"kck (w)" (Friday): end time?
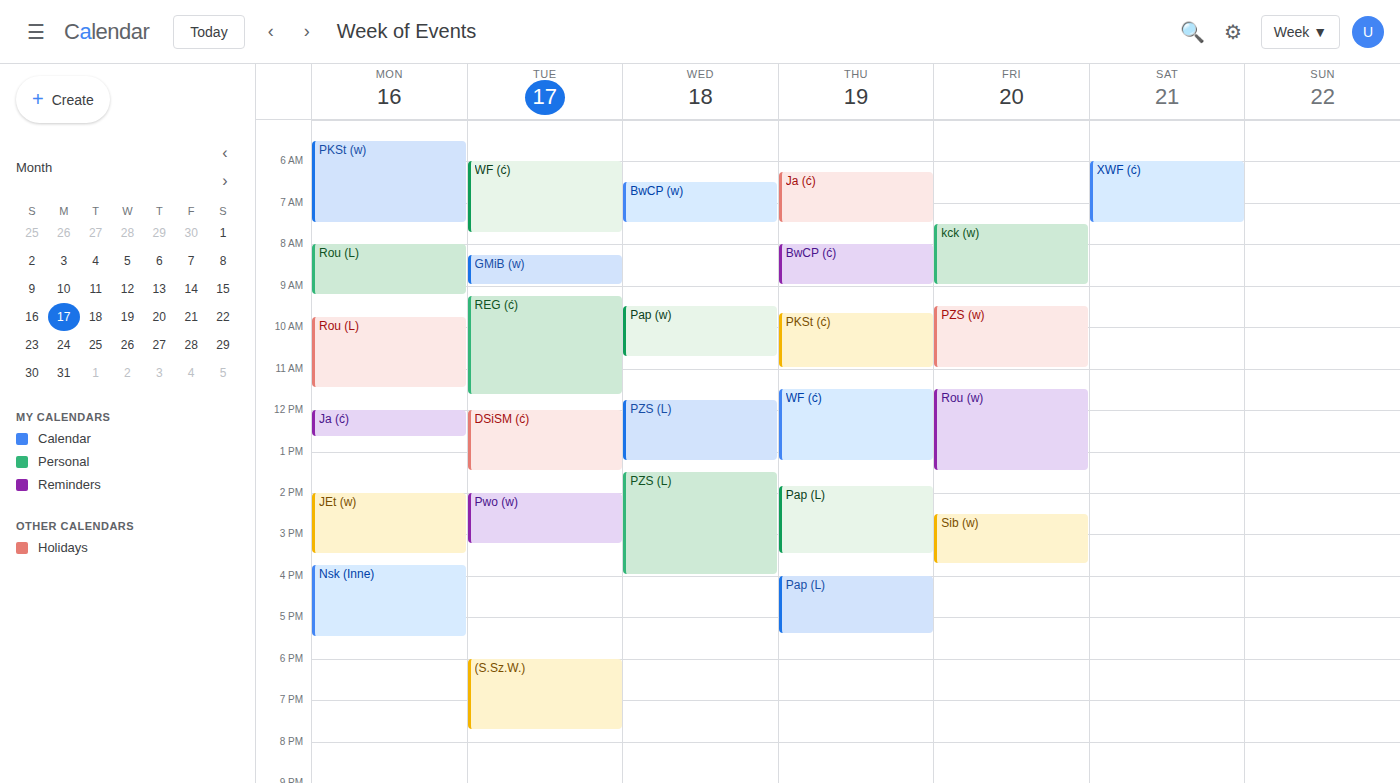
9:00 AM